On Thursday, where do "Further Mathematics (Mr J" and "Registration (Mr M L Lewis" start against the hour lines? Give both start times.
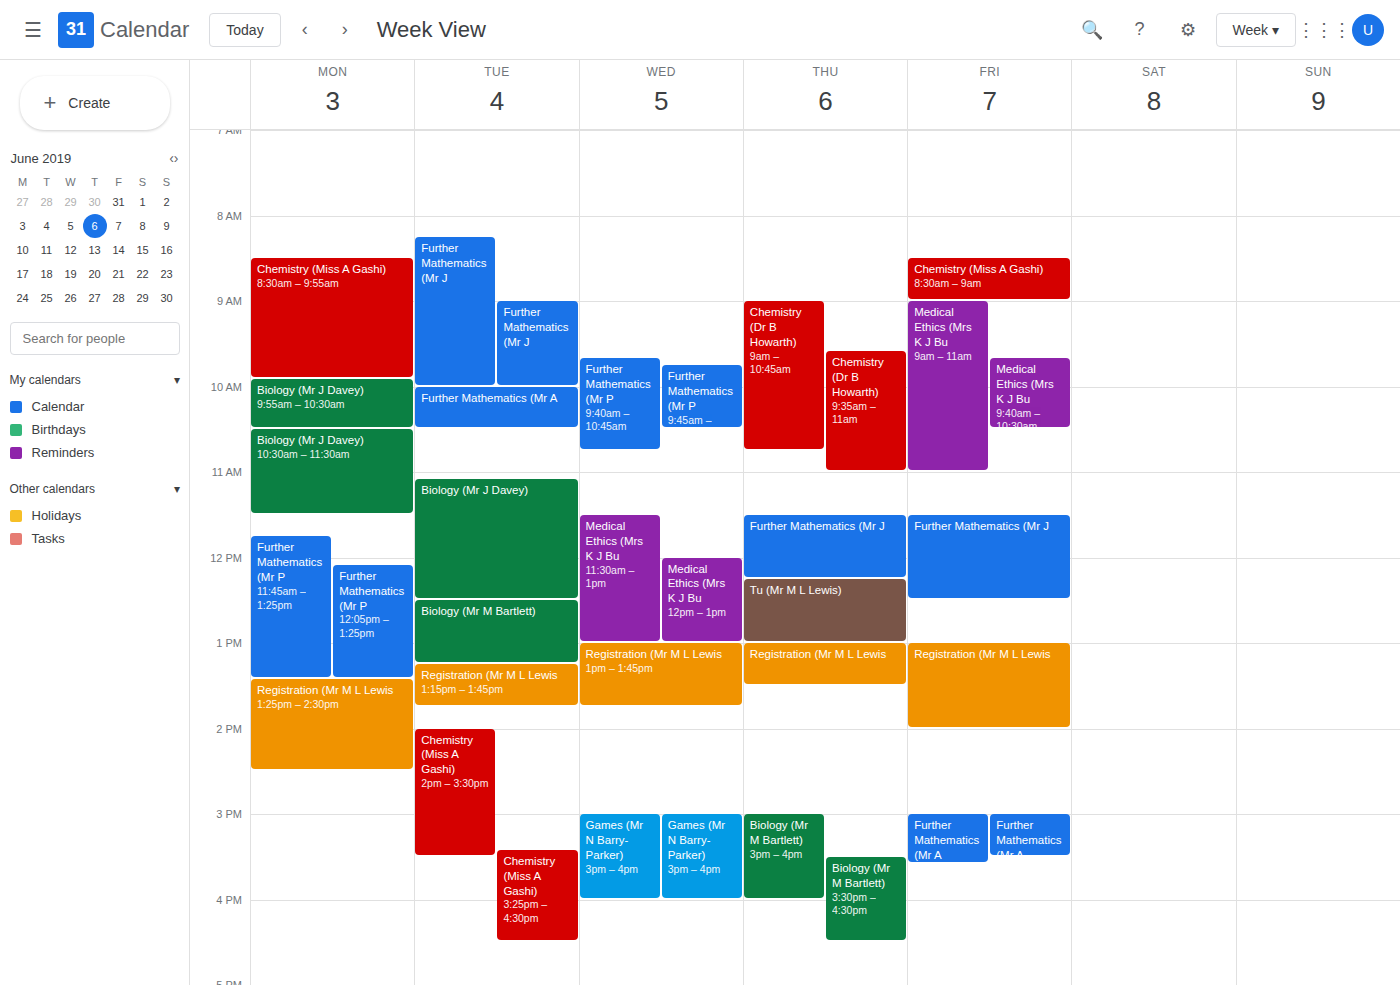
"Further Mathematics (Mr J": 11:30 AM, halfway between the 11 AM and 12 PM lines. "Registration (Mr M L Lewis": 1:00 PM, exactly on the 1 PM line.